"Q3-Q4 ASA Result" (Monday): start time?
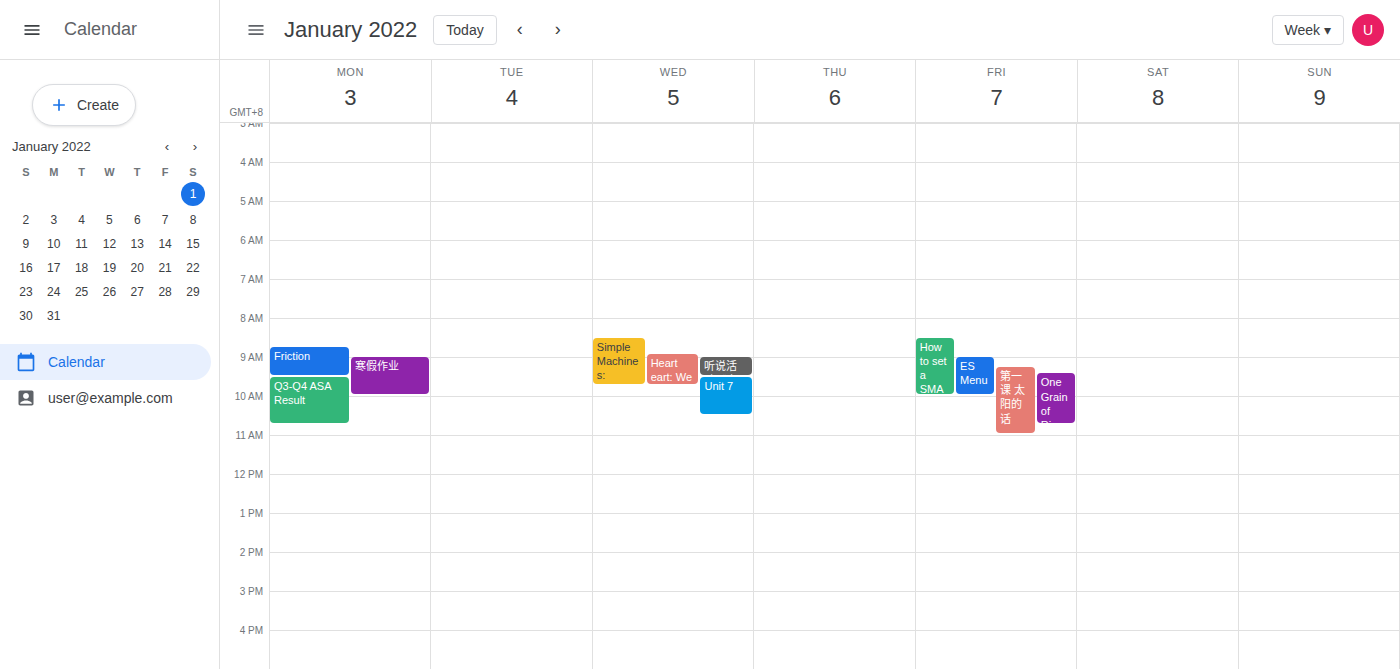
9:30 AM